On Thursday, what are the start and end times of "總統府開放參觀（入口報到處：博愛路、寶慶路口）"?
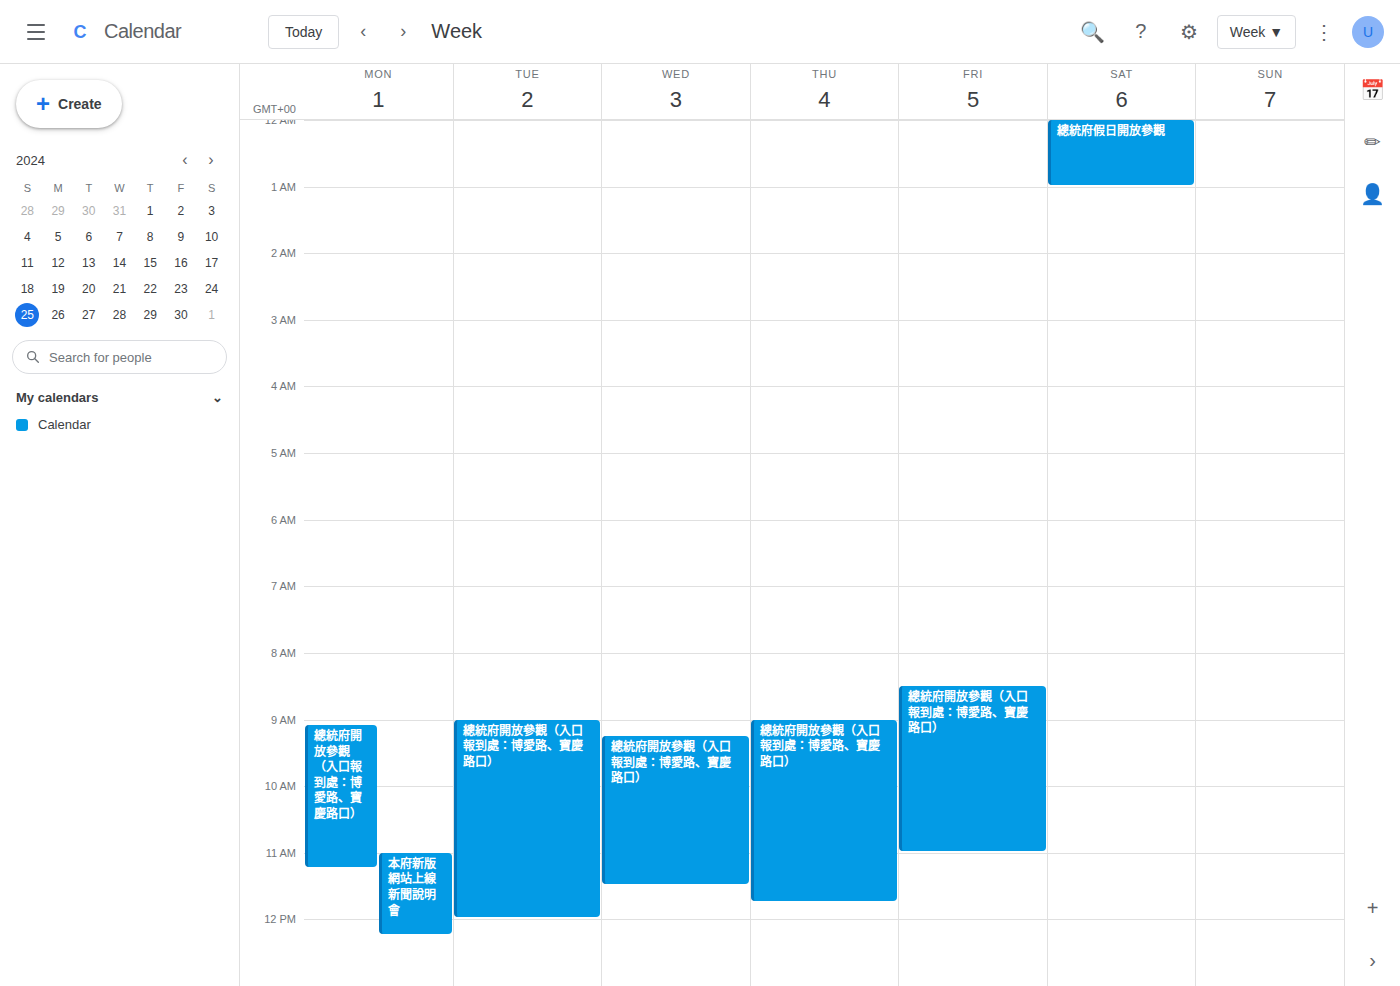
9:00 AM to 11:45 AM